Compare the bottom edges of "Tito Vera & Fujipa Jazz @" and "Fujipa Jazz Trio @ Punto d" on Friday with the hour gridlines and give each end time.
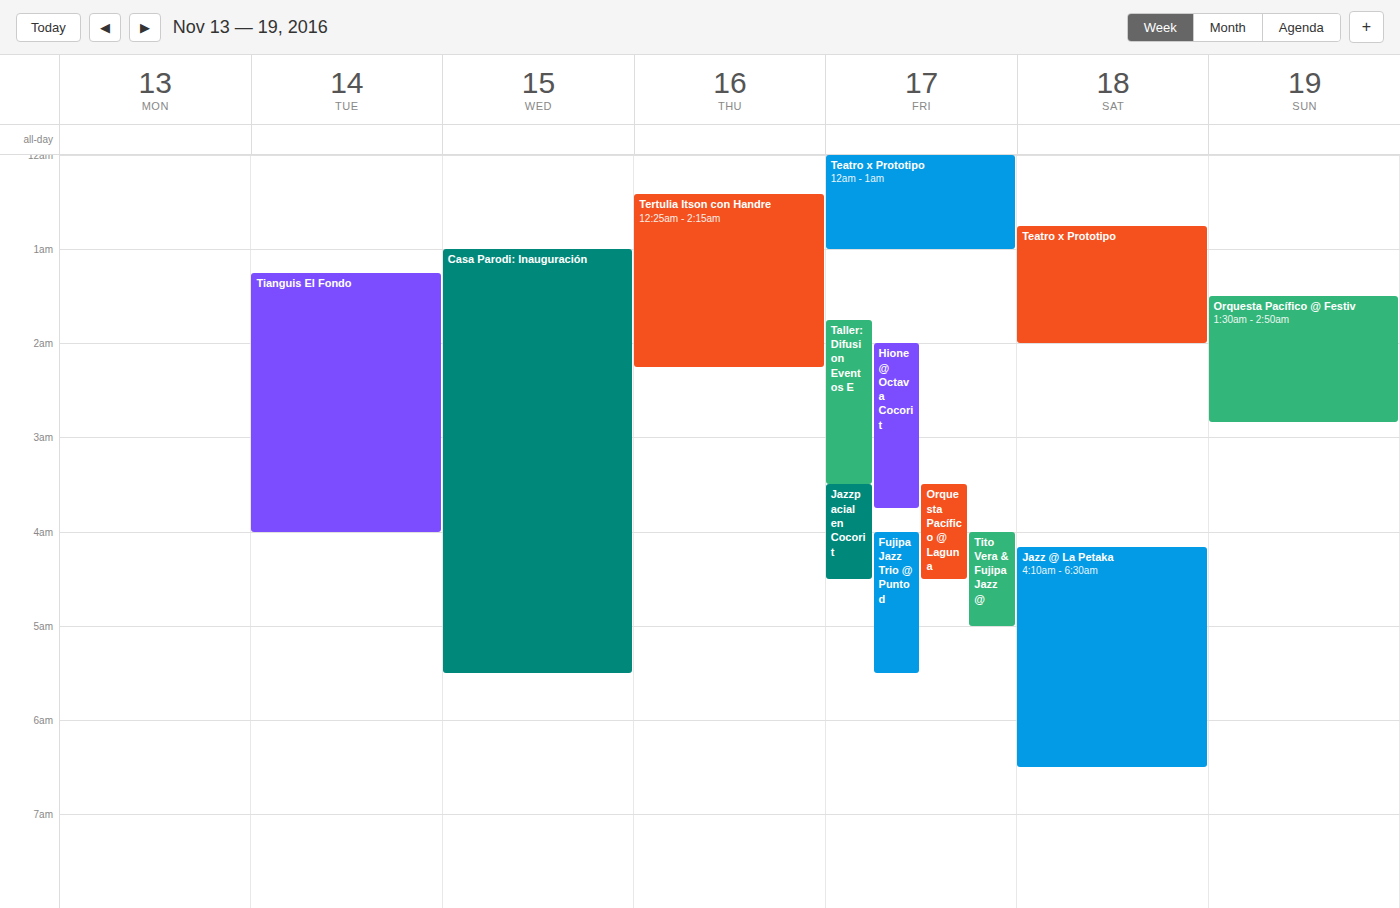
"Tito Vera & Fujipa Jazz @": 05:00, exactly on the 05:00 line. "Fujipa Jazz Trio @ Punto d": 05:30, halfway between the 05:00 and 06:00 lines.